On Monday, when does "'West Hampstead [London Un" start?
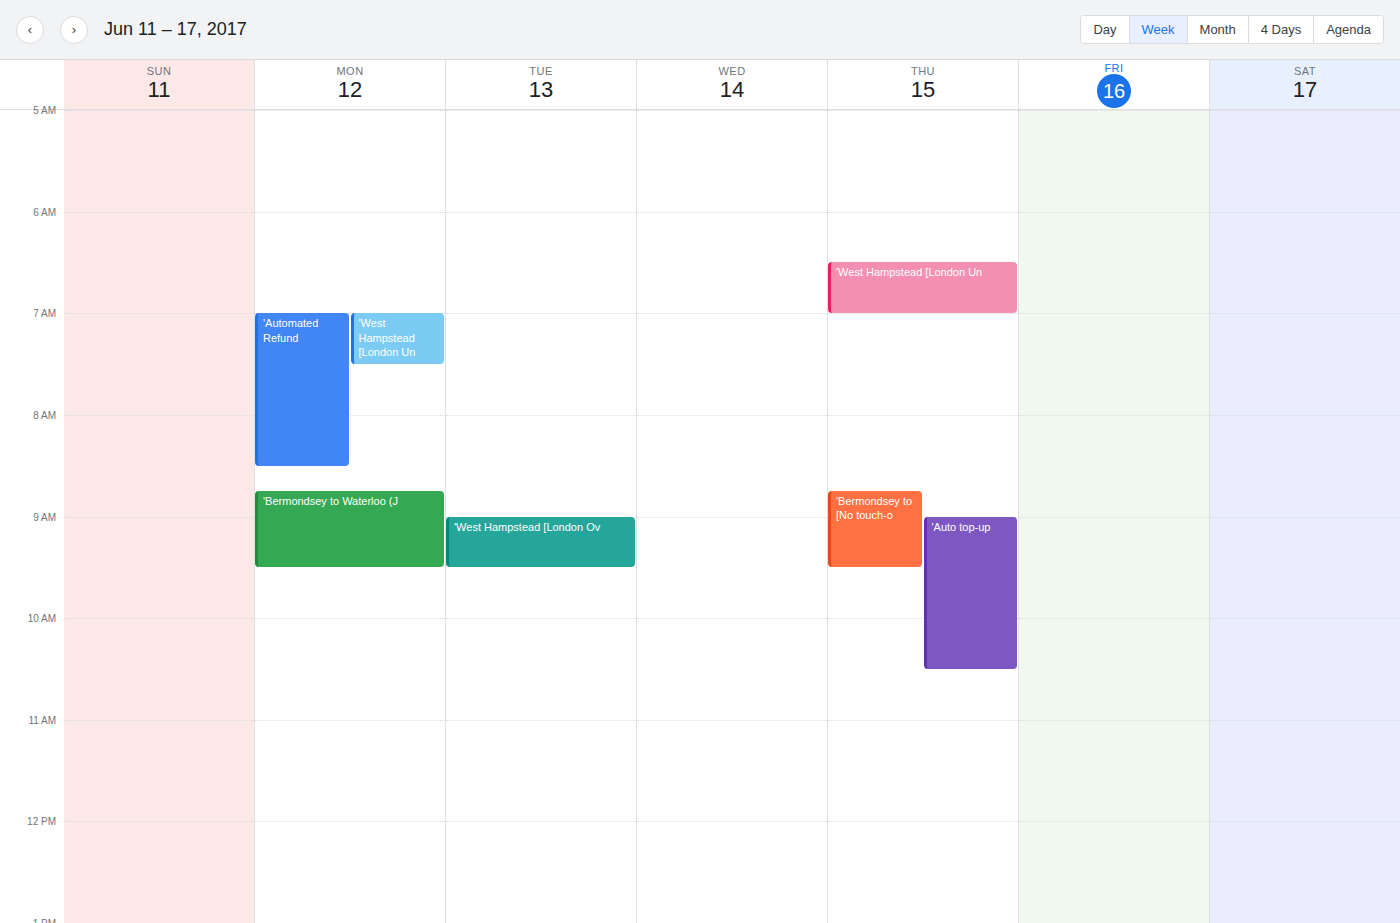
07:00